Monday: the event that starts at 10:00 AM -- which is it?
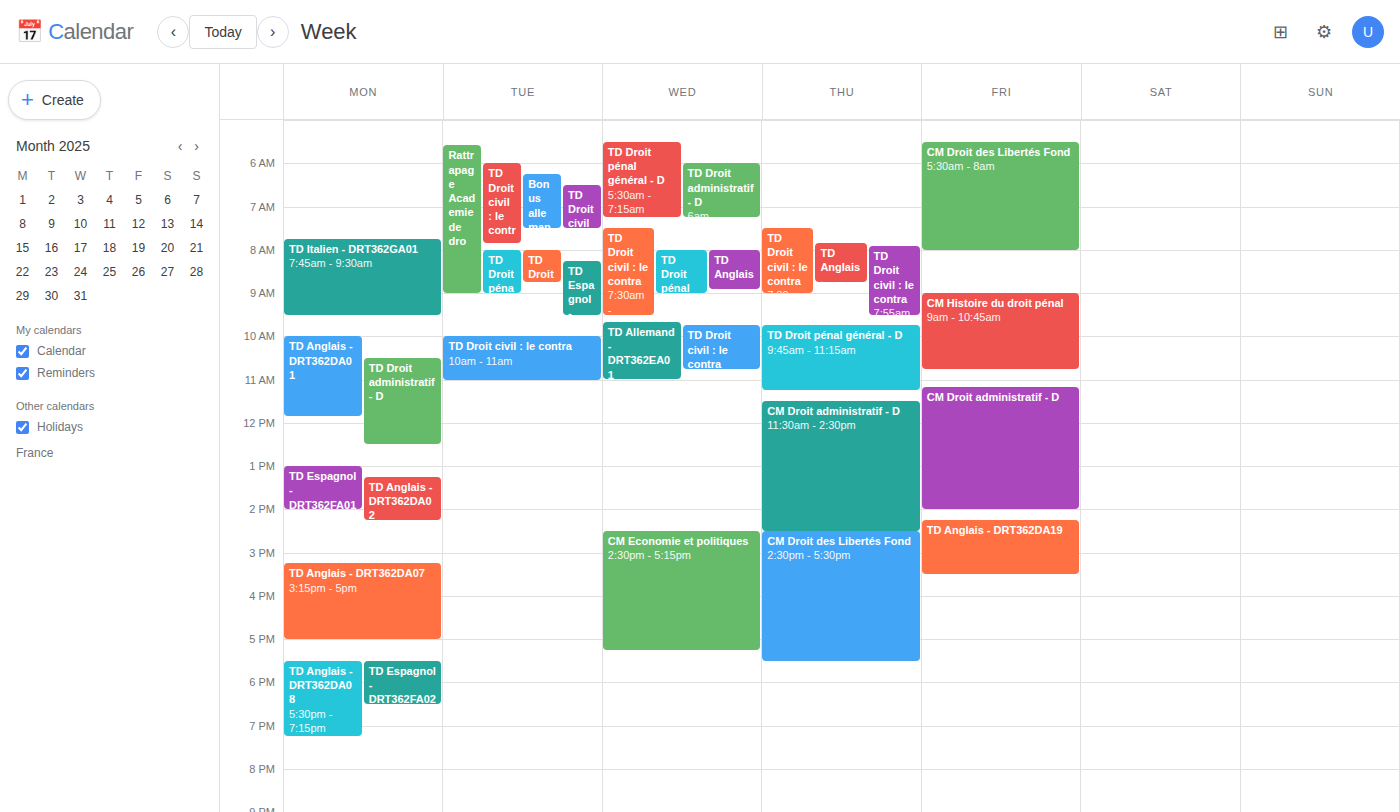
"TD Anglais - DRT362DA01"